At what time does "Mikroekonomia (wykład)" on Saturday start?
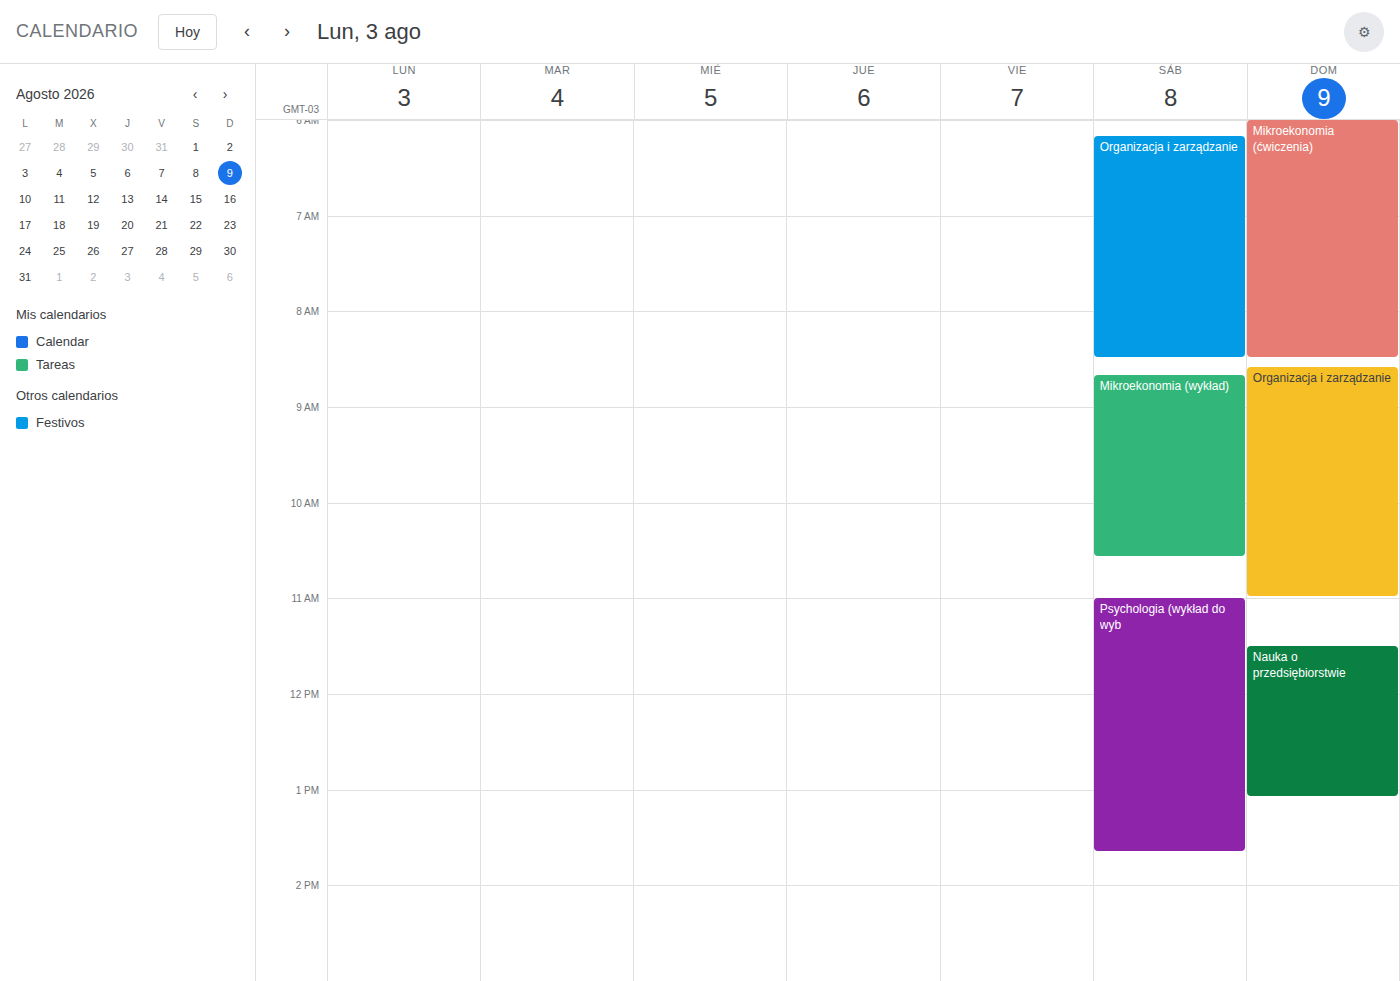
08:40